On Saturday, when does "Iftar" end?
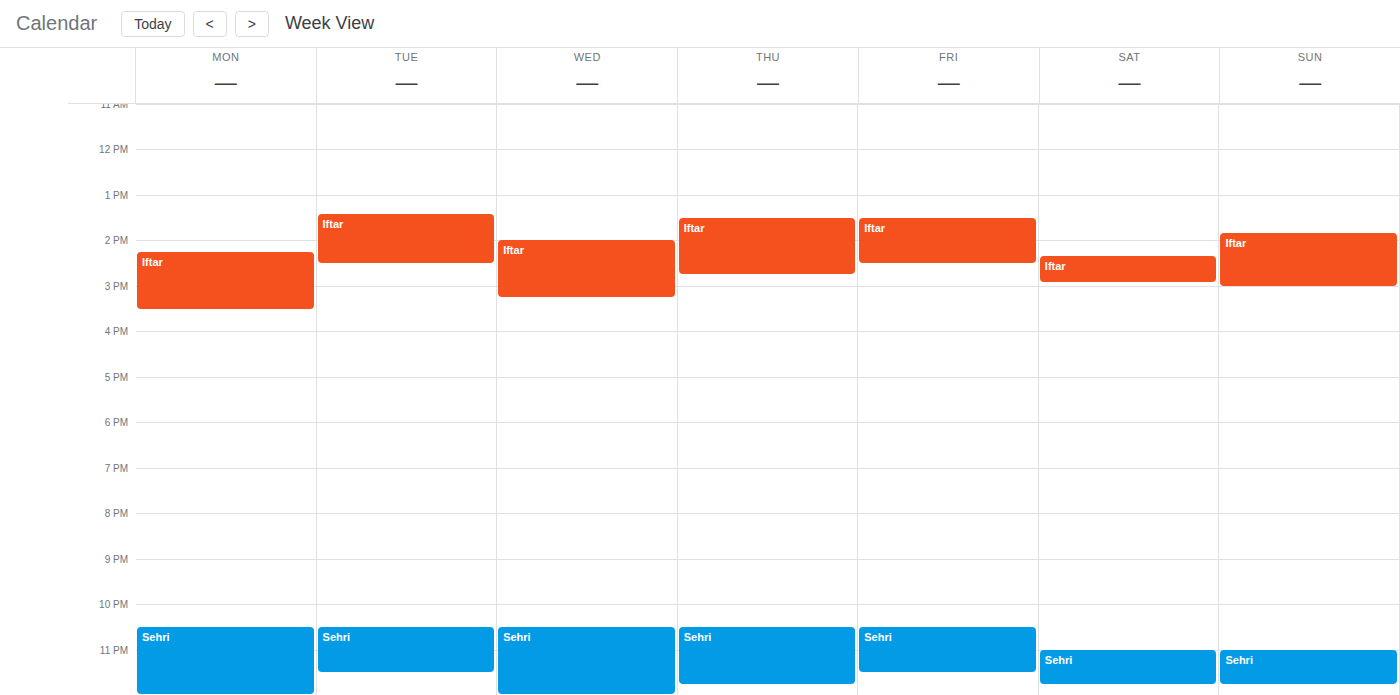
2:55 PM